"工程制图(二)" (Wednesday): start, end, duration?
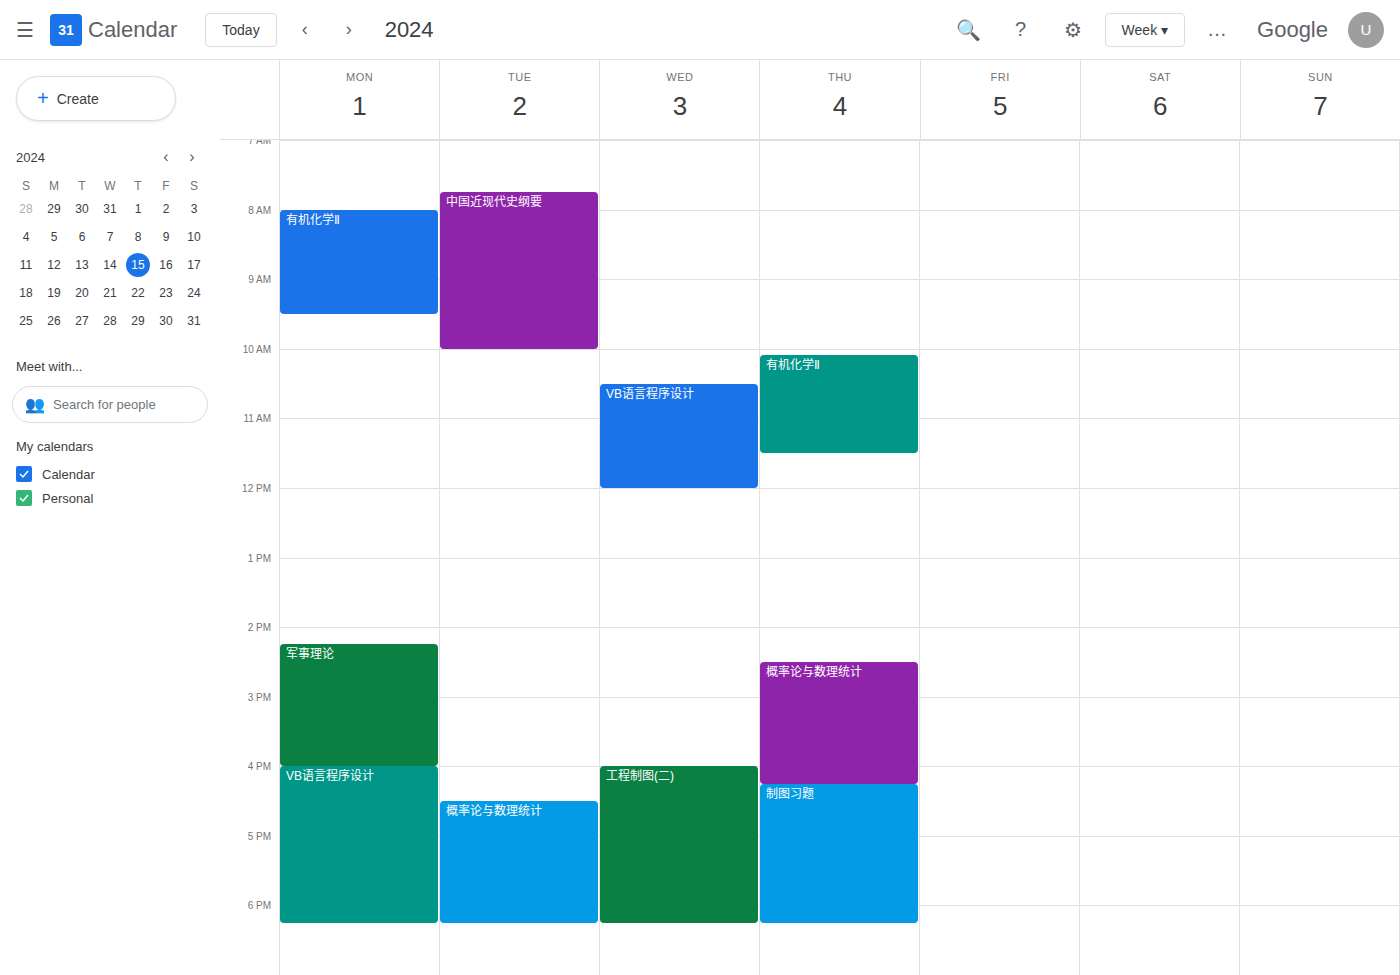
16:00 to 18:15, 2 hours 15 minutes